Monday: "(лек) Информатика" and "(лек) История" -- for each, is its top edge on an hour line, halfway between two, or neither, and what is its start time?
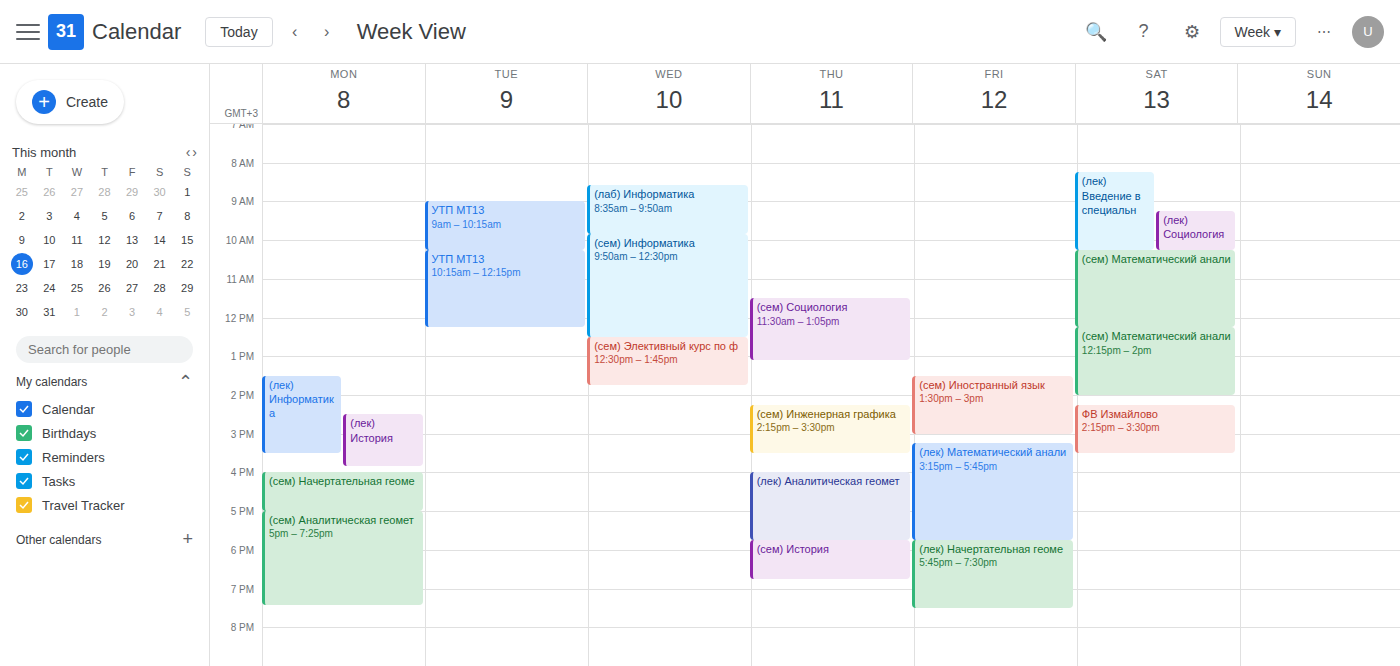
"(лек) Информатика": 1:30 PM, halfway between the 1 PM and 2 PM lines. "(лек) История": 2:30 PM, halfway between the 2 PM and 3 PM lines.